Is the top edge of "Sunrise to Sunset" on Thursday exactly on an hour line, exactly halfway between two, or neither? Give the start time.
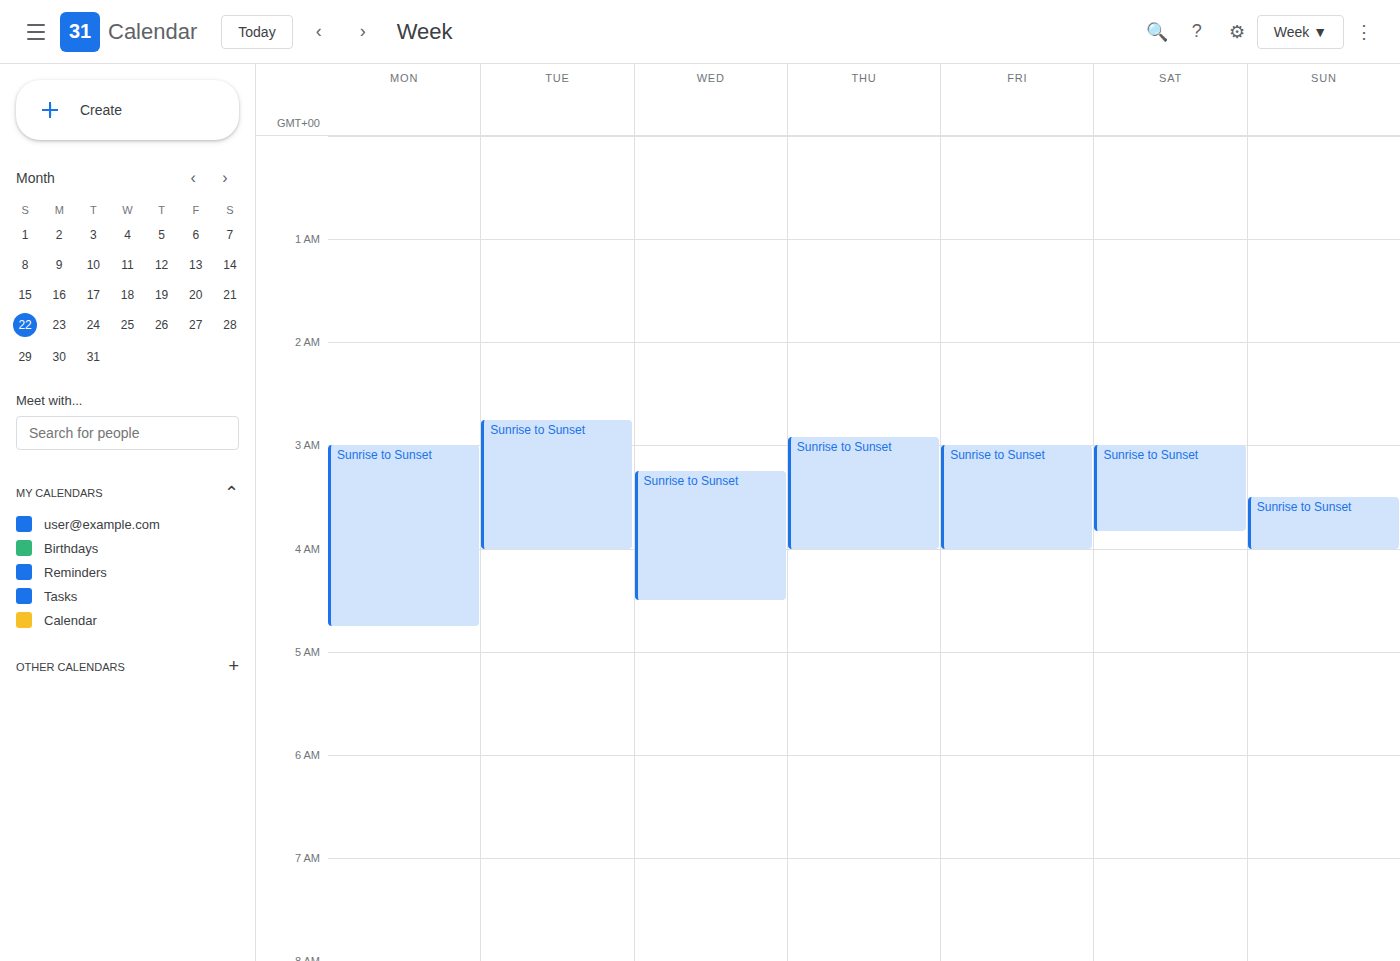
2:55 AM -- neither: 55 minutes below the 2 AM line and 5 minutes above the 3 AM line.